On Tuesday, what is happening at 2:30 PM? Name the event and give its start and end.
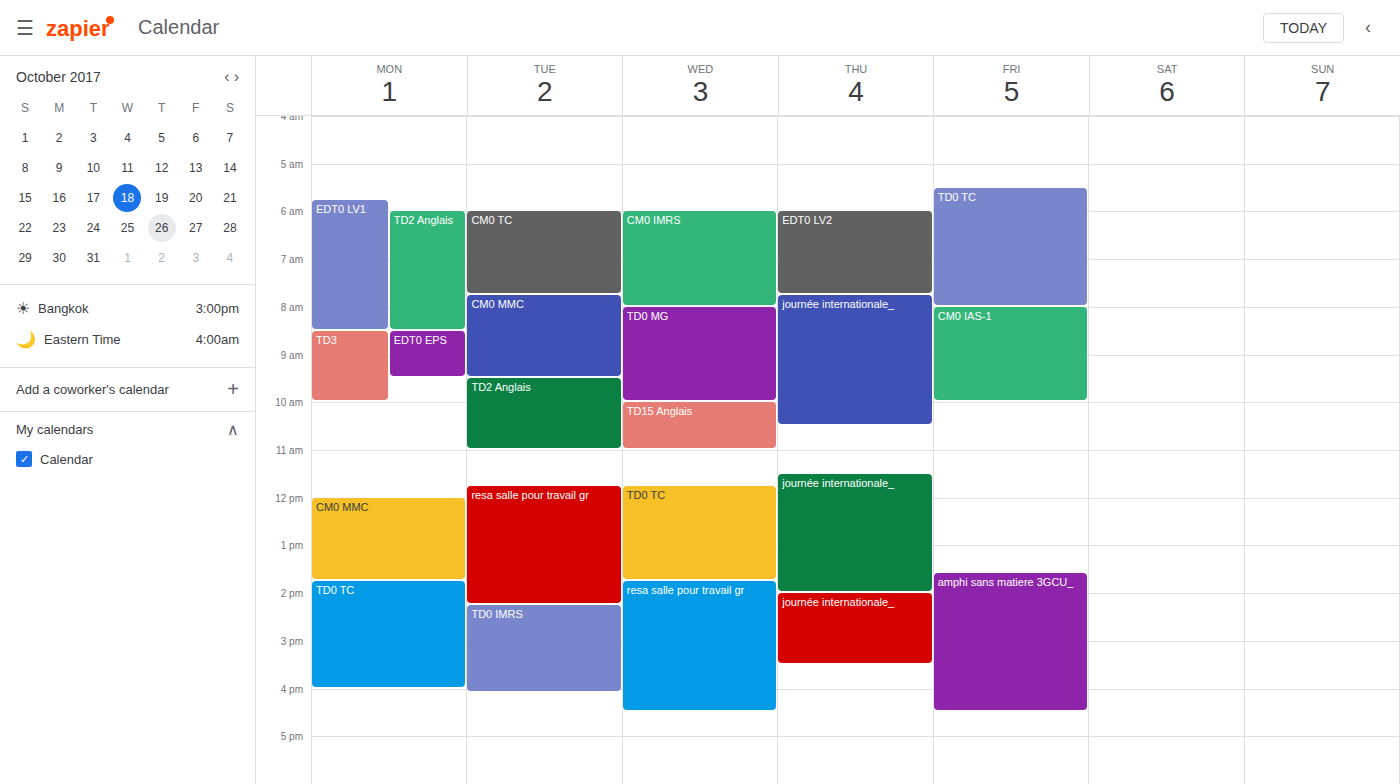
"TD0 IMRS", 2:15 PM to 4:05 PM